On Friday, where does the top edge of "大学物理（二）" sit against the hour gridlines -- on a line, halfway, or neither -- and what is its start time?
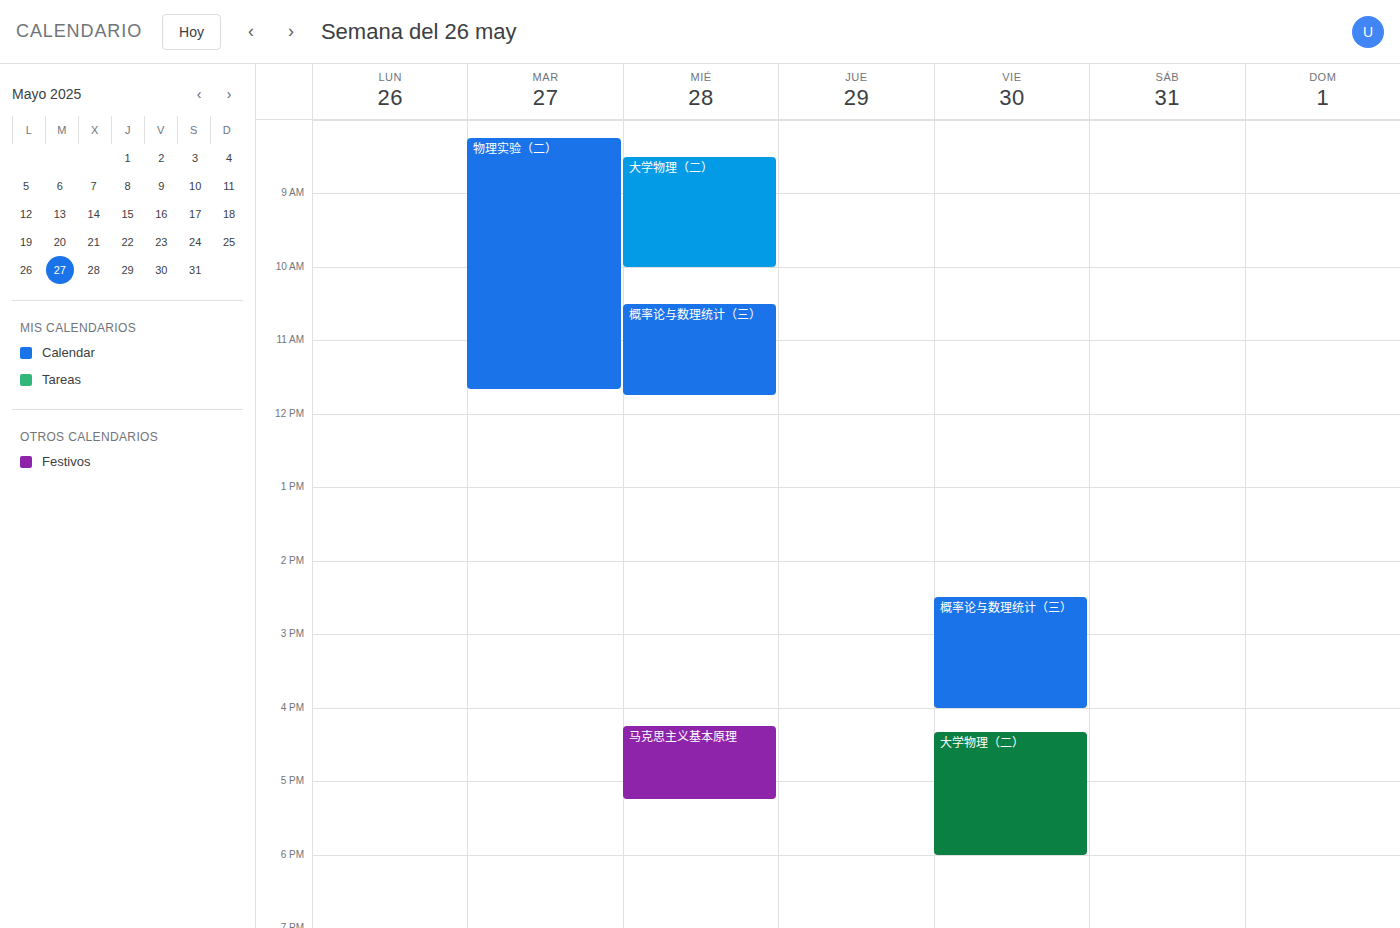
16:20 -- neither: 20 minutes below the 16:00 line and 40 minutes above the 17:00 line.